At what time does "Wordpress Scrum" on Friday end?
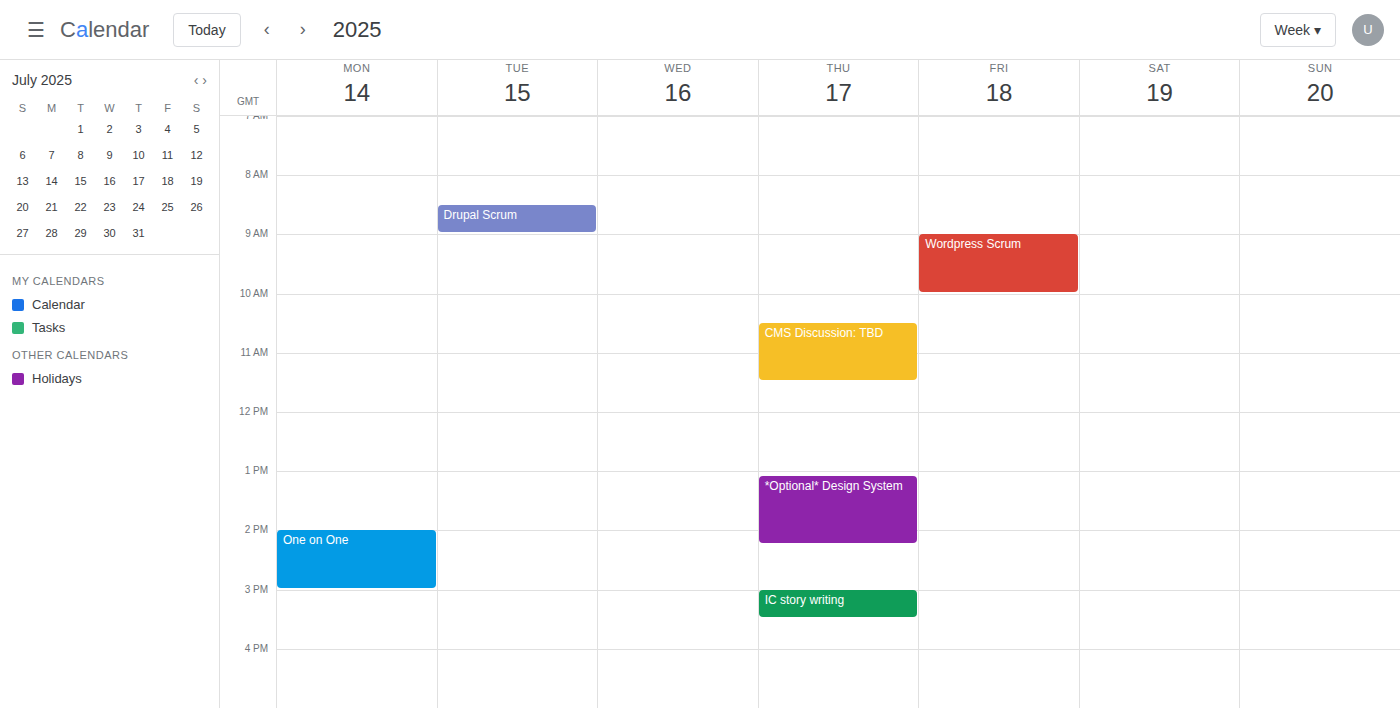
10:00